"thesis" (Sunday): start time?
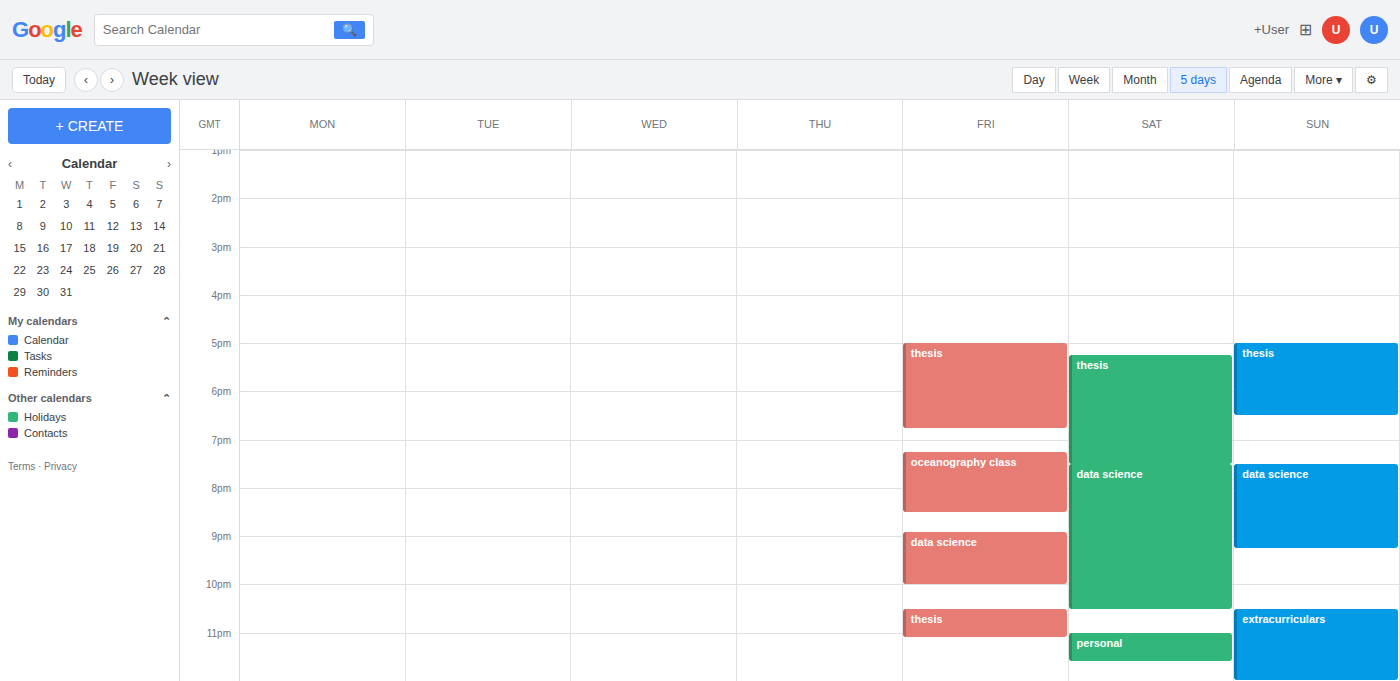
5:00 PM